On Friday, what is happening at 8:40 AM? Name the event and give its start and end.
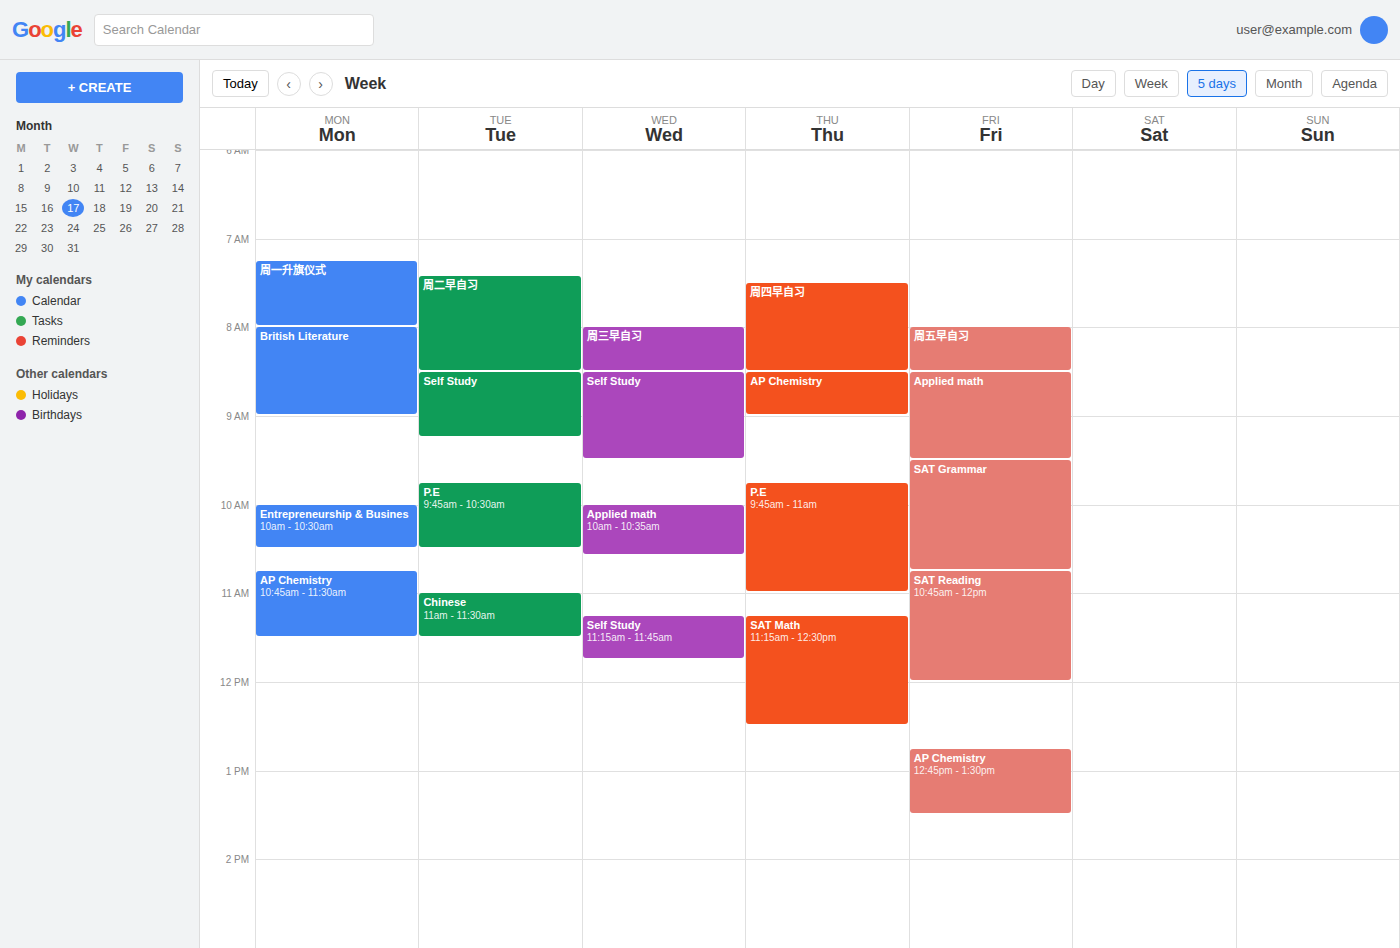
"Applied math", 8:30 AM to 9:30 AM